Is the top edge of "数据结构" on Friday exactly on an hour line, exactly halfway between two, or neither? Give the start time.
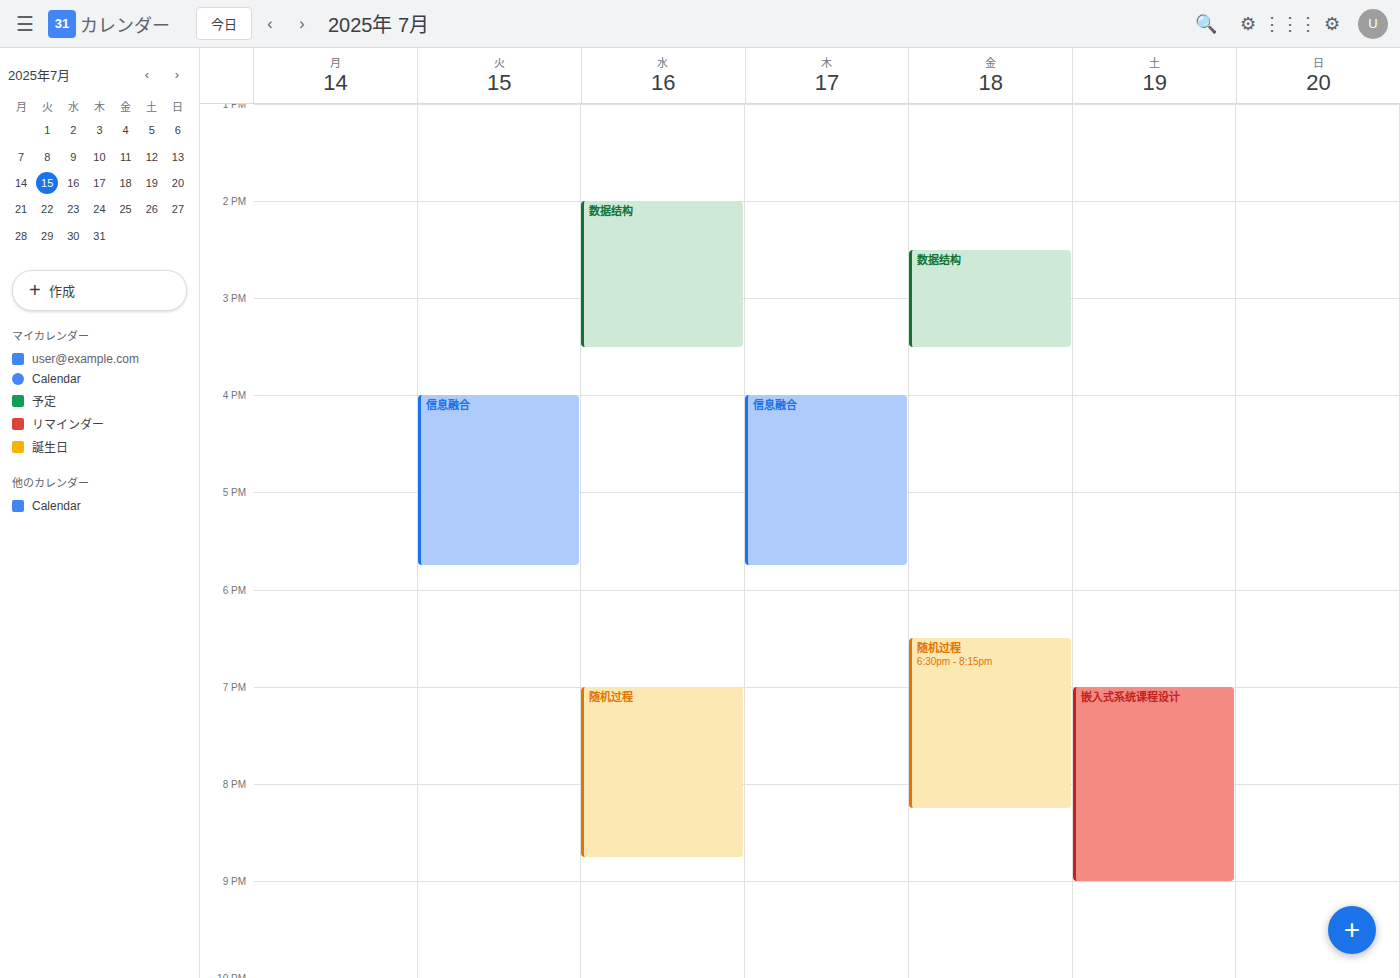
2:30 PM -- halfway between the 2 PM and 3 PM lines.